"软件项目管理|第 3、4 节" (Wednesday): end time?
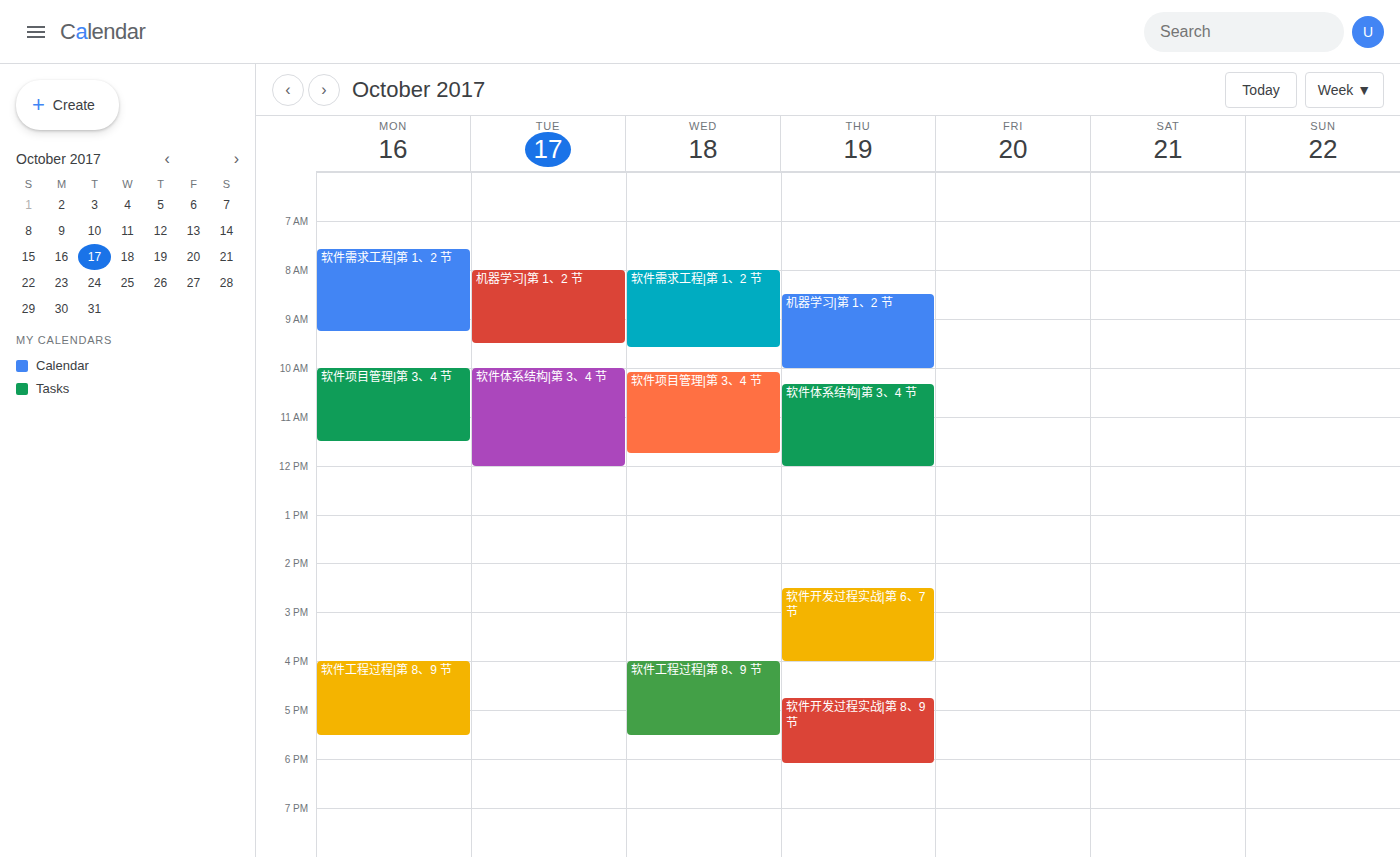
11:45 AM